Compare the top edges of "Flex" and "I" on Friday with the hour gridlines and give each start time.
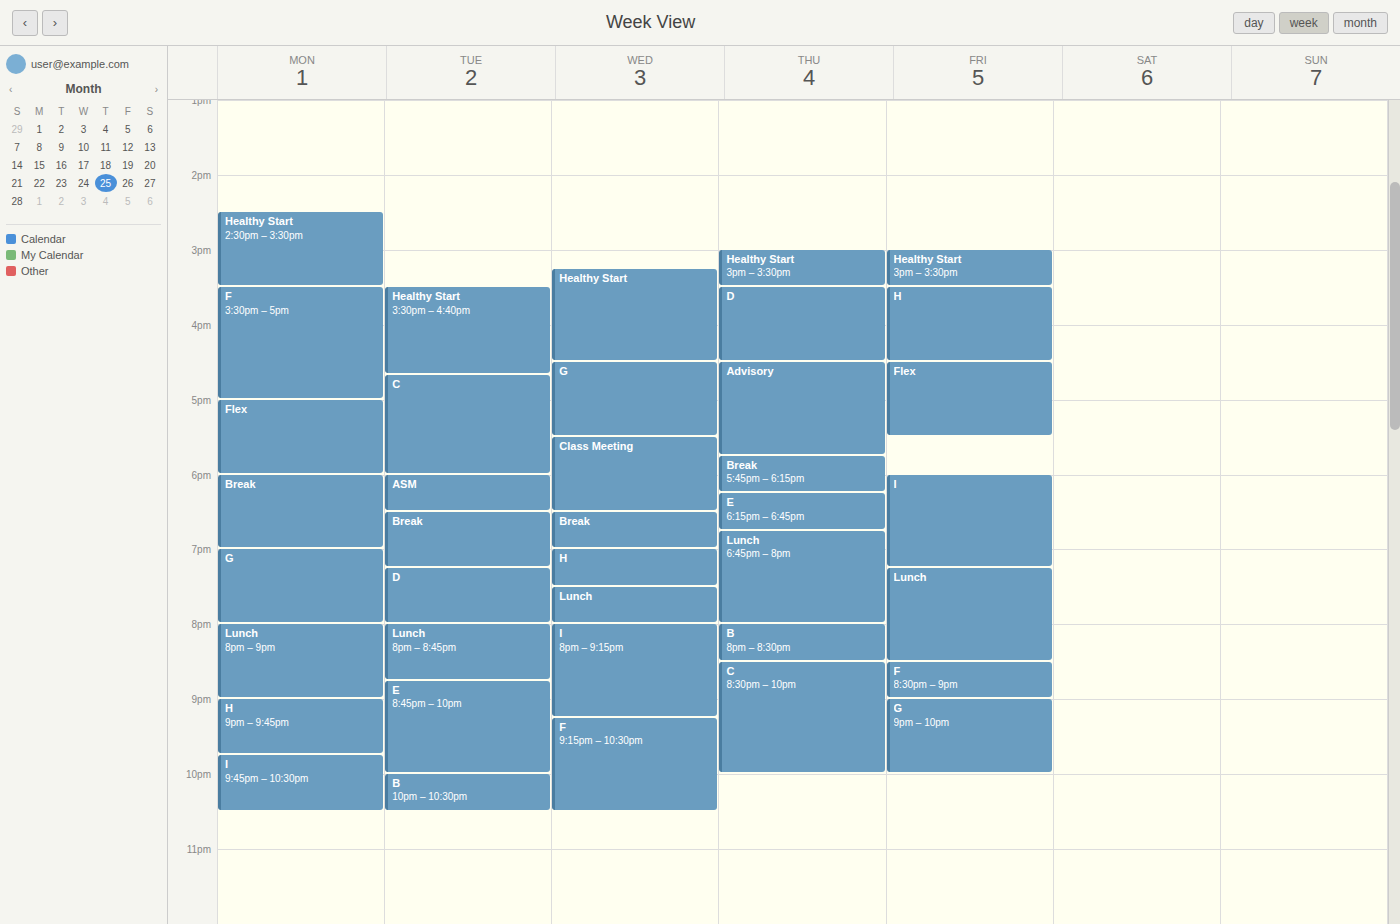
"Flex": 16:30, halfway between the 16:00 and 17:00 lines. "I": 18:00, exactly on the 18:00 line.